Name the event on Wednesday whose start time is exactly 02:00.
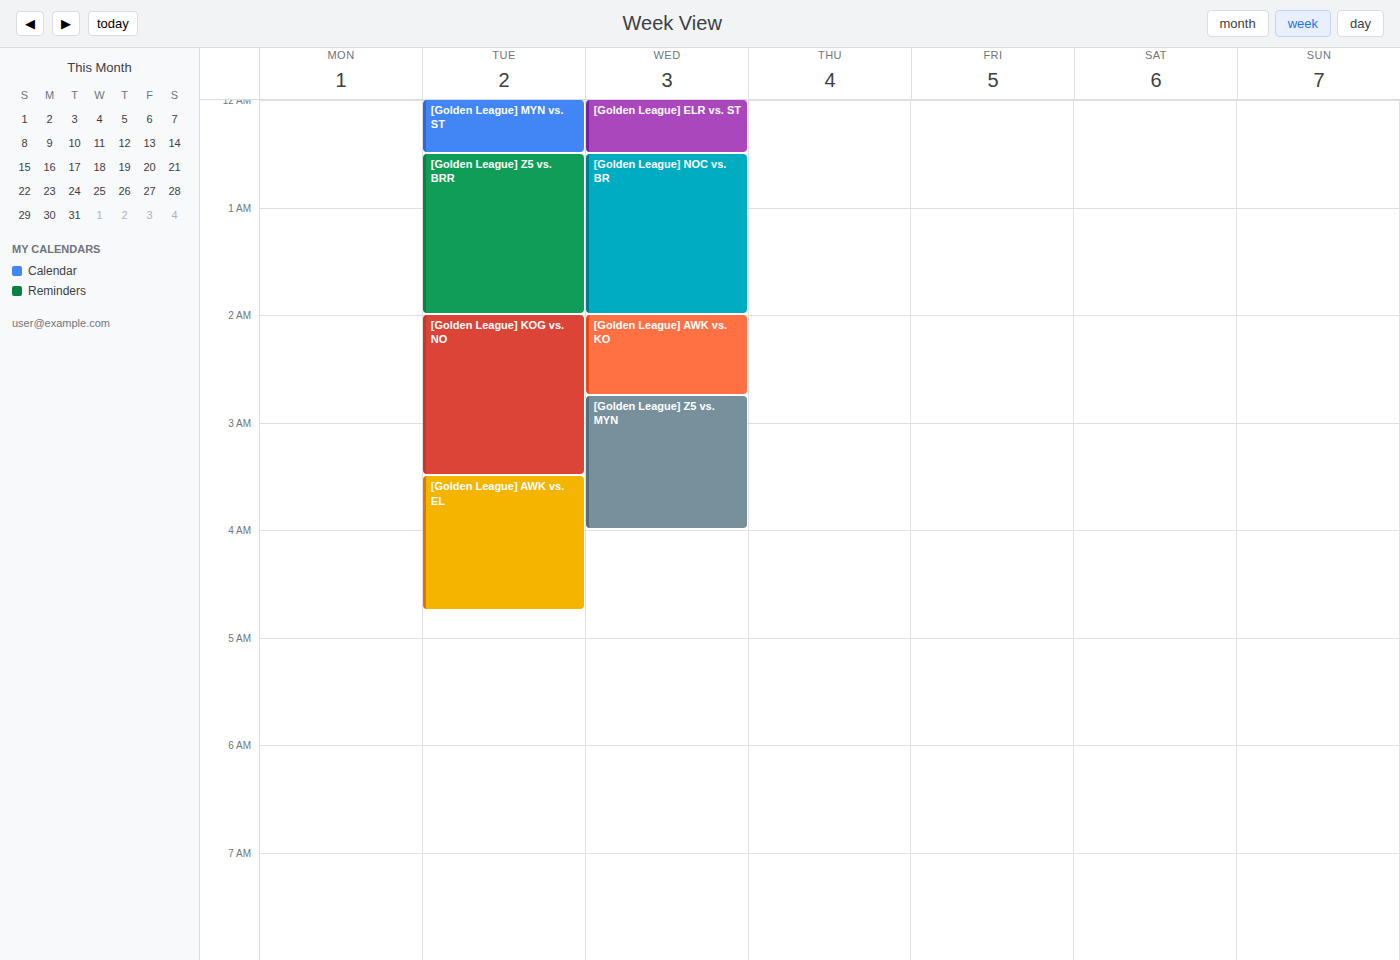
"[Golden League] AWK vs. KO"